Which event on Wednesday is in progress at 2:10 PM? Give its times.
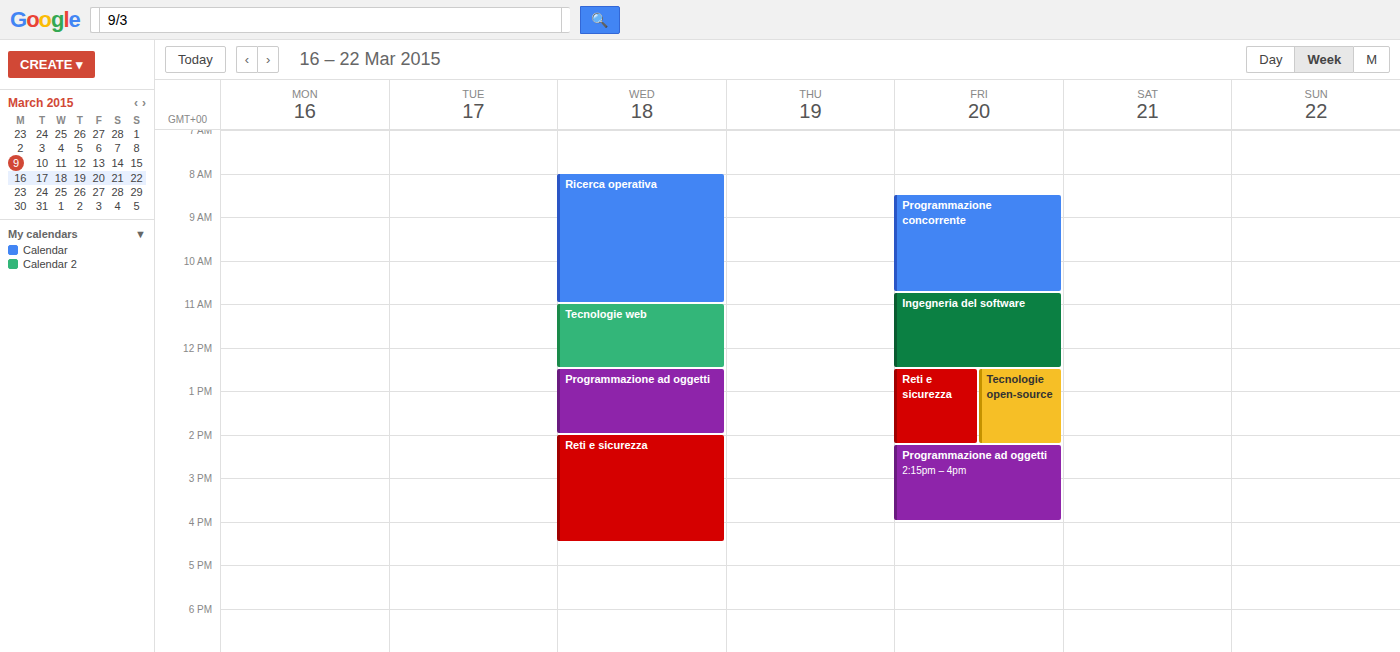
"Reti e sicurezza", 2:00 PM to 4:30 PM